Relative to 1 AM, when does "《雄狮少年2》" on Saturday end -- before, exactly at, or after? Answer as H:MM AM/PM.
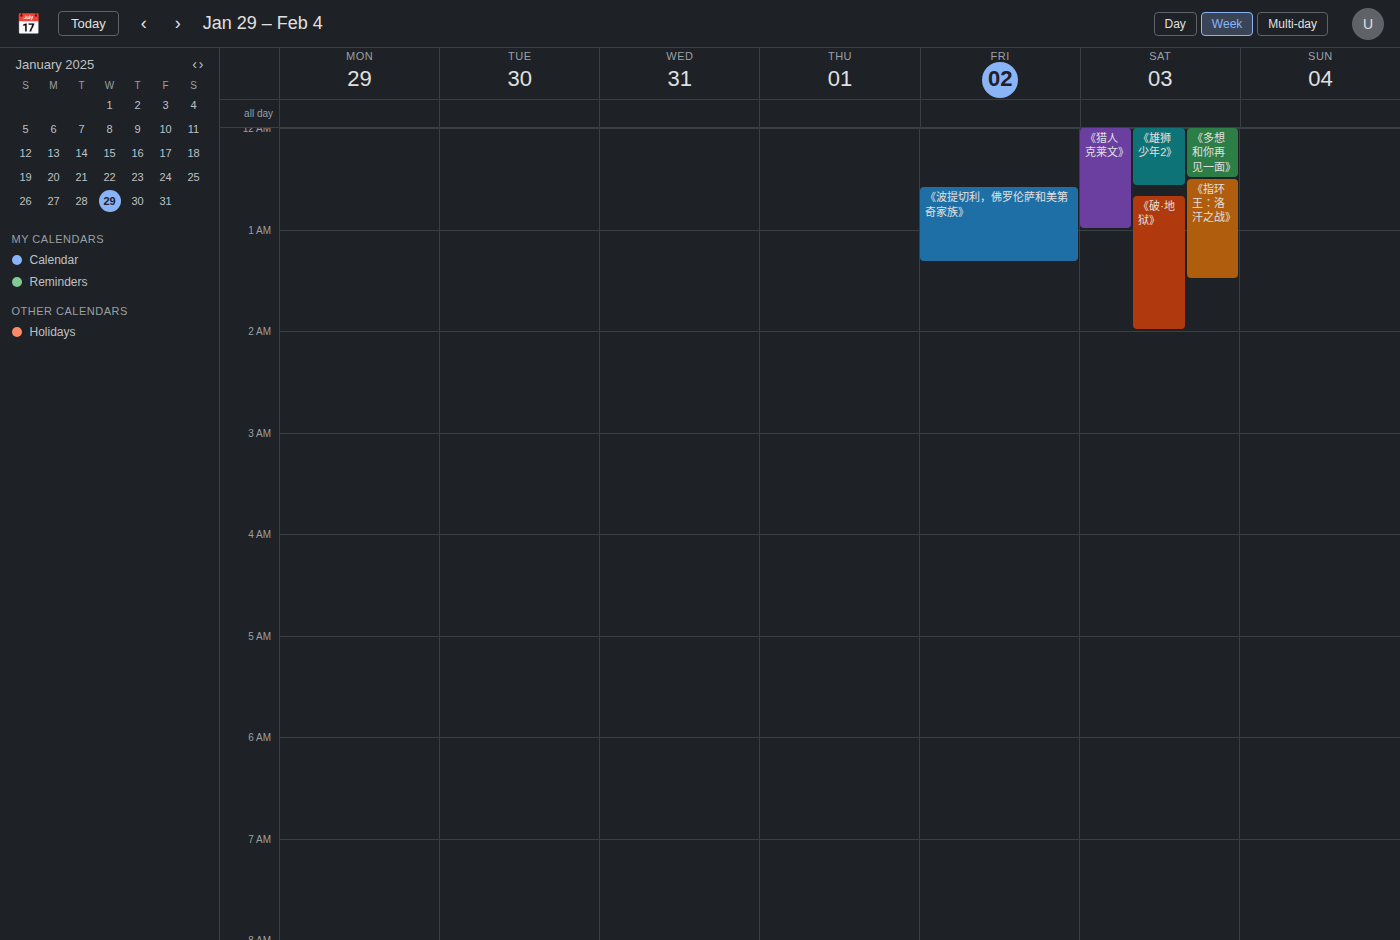
12:35 AM -- before 1 AM, 25 minutes above the 1 AM line.